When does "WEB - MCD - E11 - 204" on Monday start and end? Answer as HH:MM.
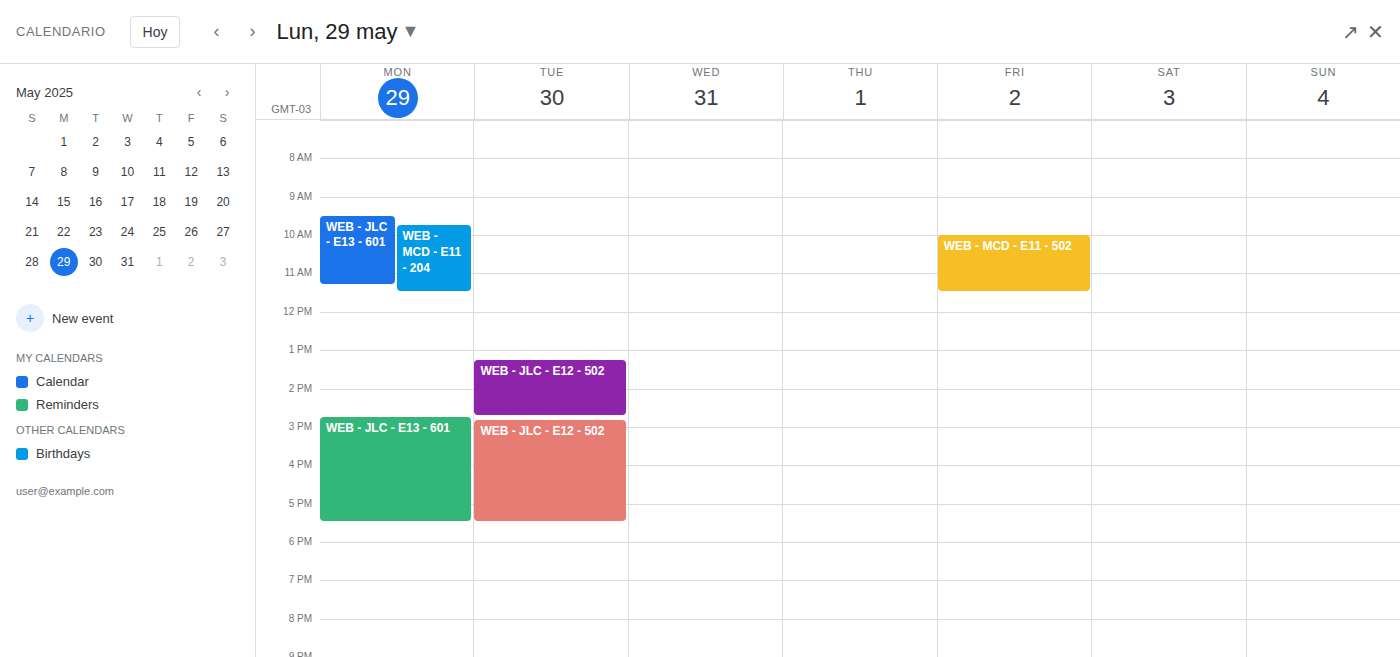
09:45 to 11:30